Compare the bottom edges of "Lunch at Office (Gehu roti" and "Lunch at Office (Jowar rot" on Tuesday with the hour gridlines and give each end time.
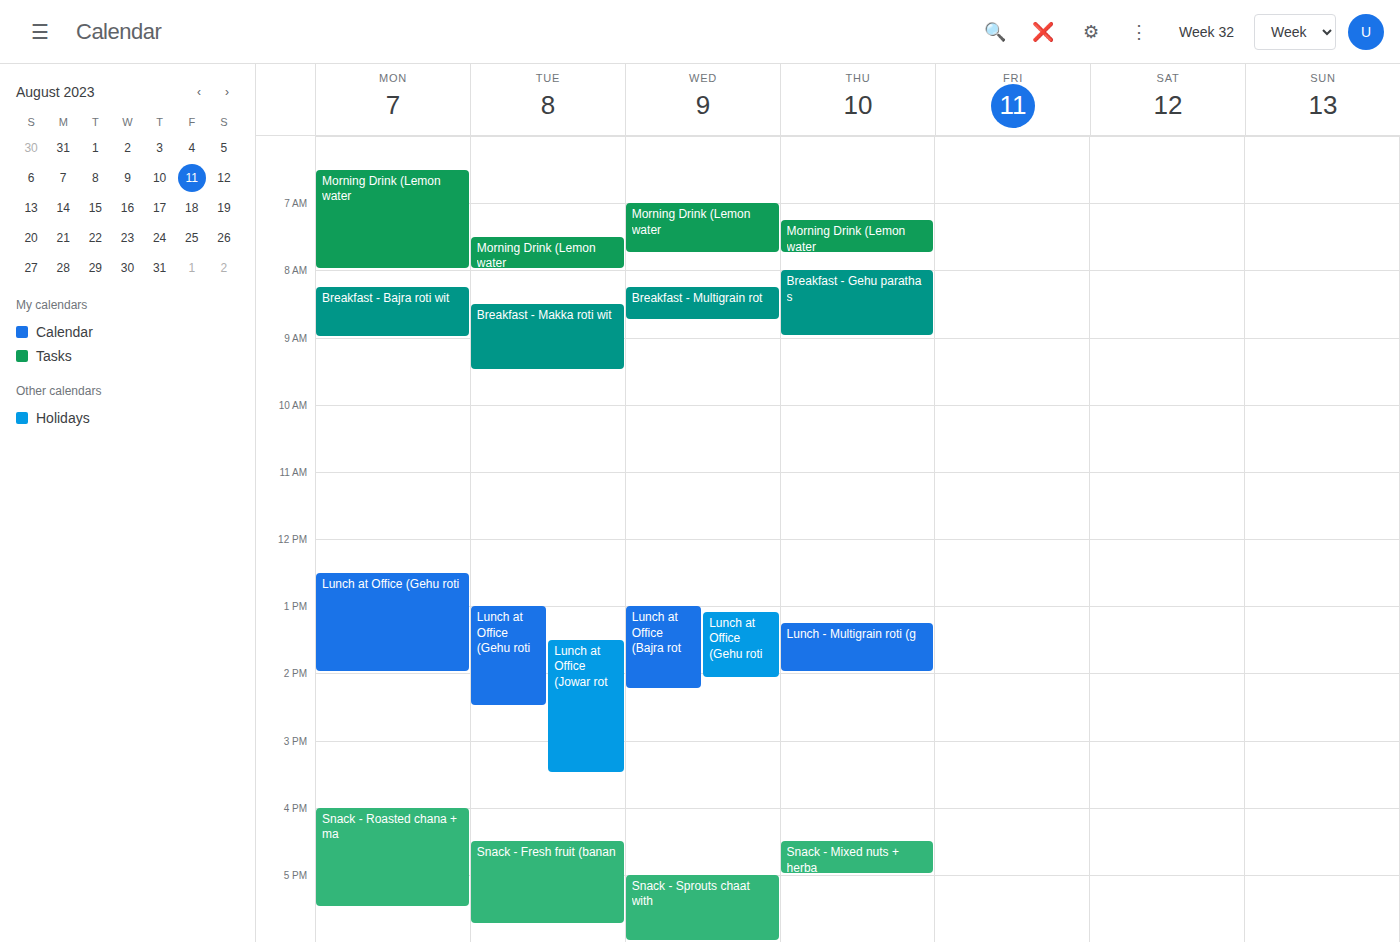
"Lunch at Office (Gehu roti": 2:30 PM, halfway between the 2 PM and 3 PM lines. "Lunch at Office (Jowar rot": 3:30 PM, halfway between the 3 PM and 4 PM lines.